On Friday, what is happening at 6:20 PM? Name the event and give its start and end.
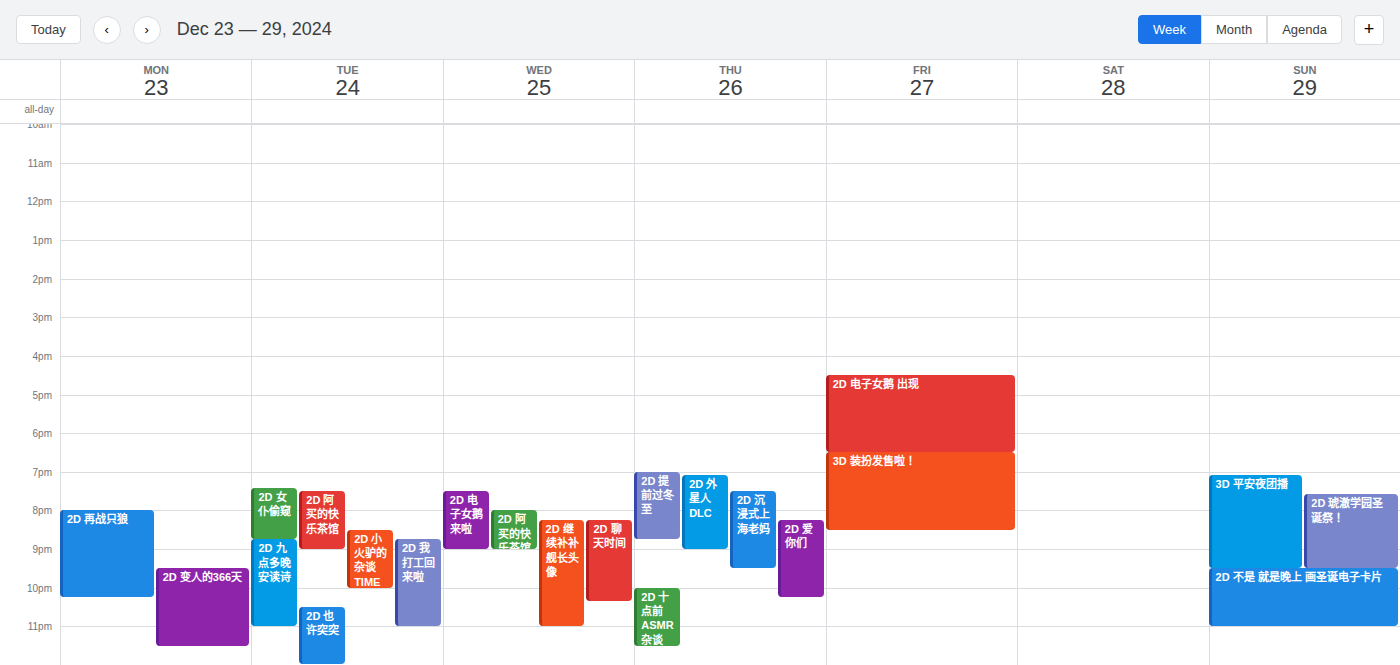
"2D 电子女鹅 出现", 4:30 PM to 6:30 PM